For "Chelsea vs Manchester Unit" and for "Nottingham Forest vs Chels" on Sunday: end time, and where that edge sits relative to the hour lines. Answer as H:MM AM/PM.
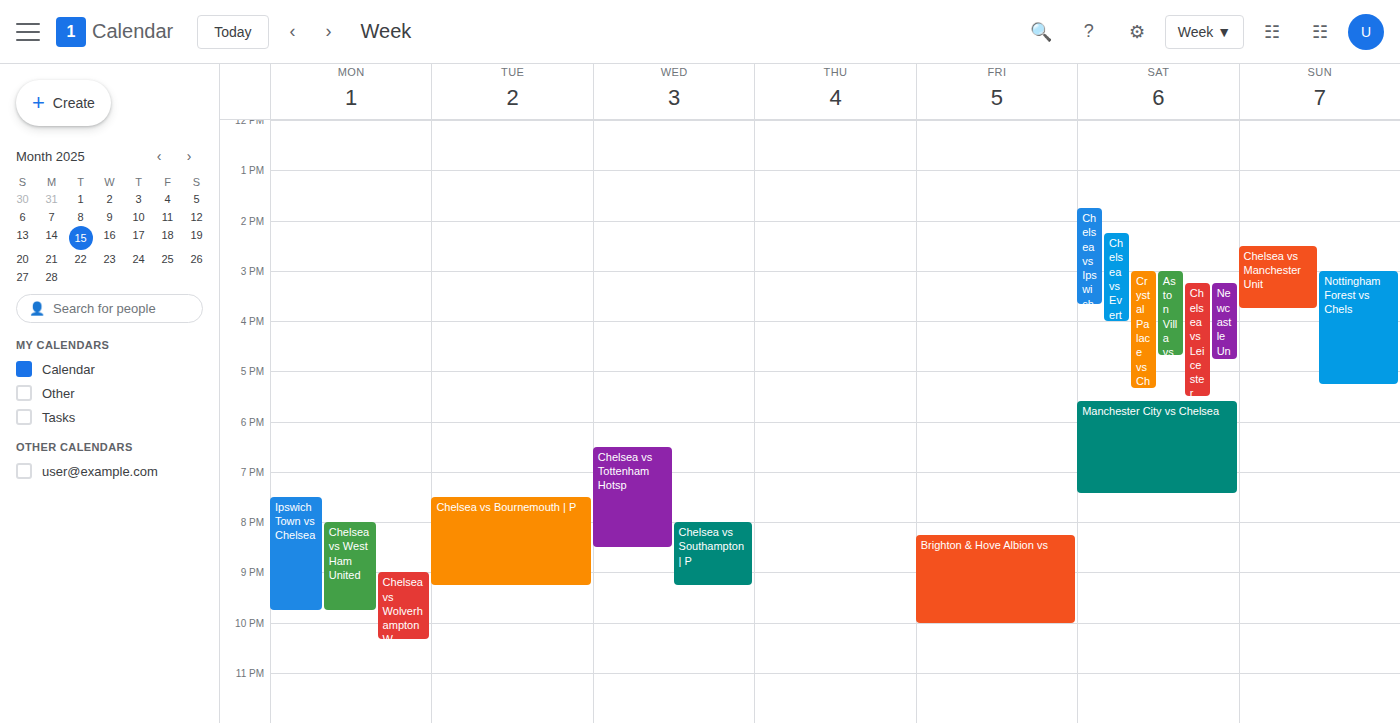
"Chelsea vs Manchester Unit": 3:45 PM, neither: three quarters of the way from the 3 PM line to the 4 PM line. "Nottingham Forest vs Chels": 5:15 PM, neither: a quarter of the way from the 5 PM line to the 6 PM line.